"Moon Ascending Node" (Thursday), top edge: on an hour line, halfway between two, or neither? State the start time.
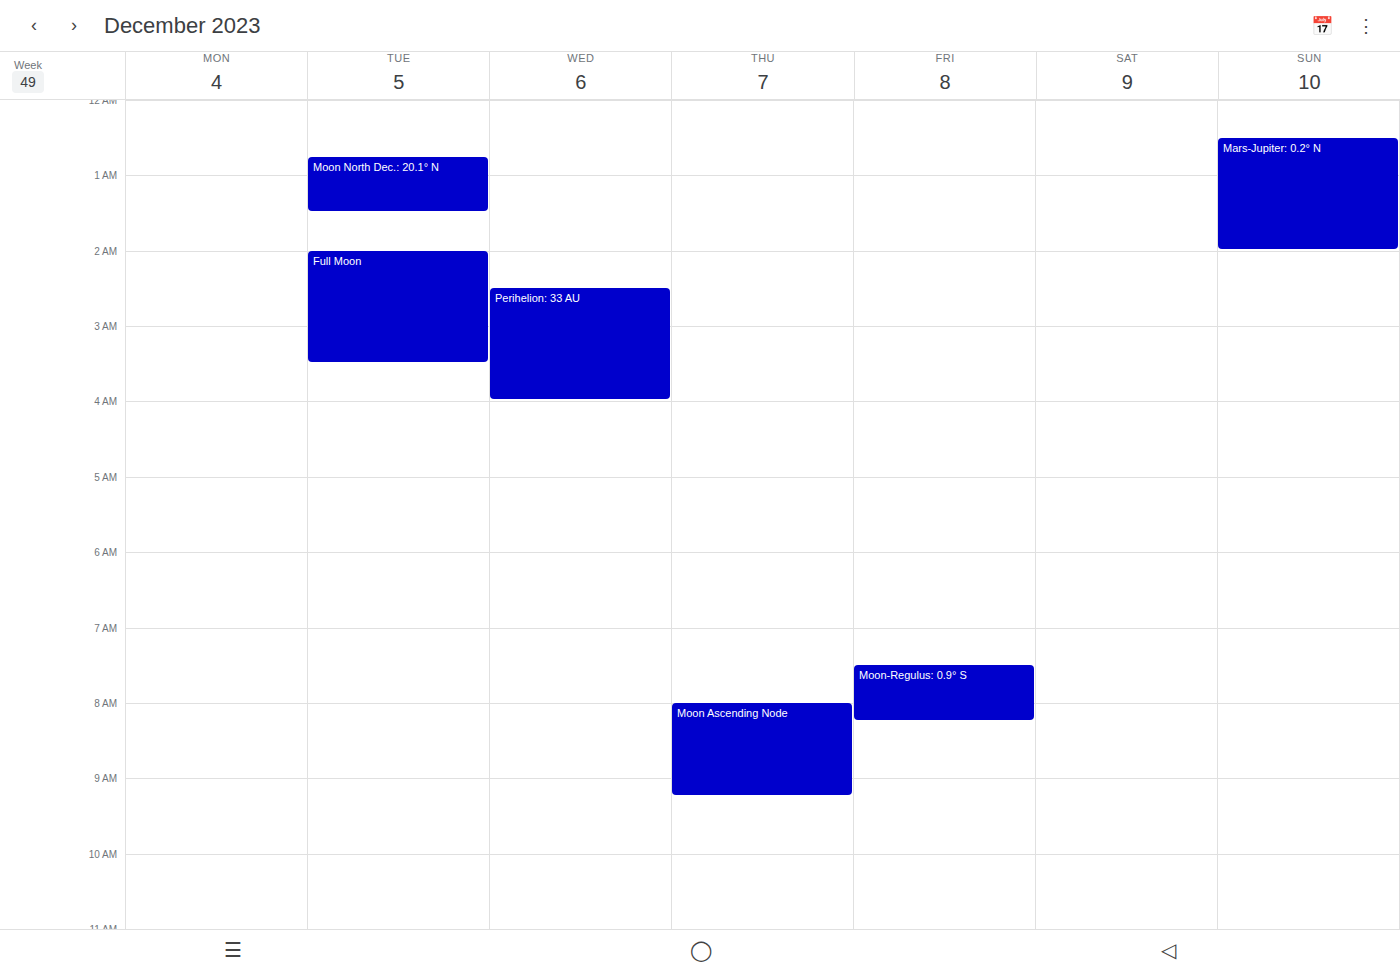
8:00 AM -- exactly on the 8 AM line.